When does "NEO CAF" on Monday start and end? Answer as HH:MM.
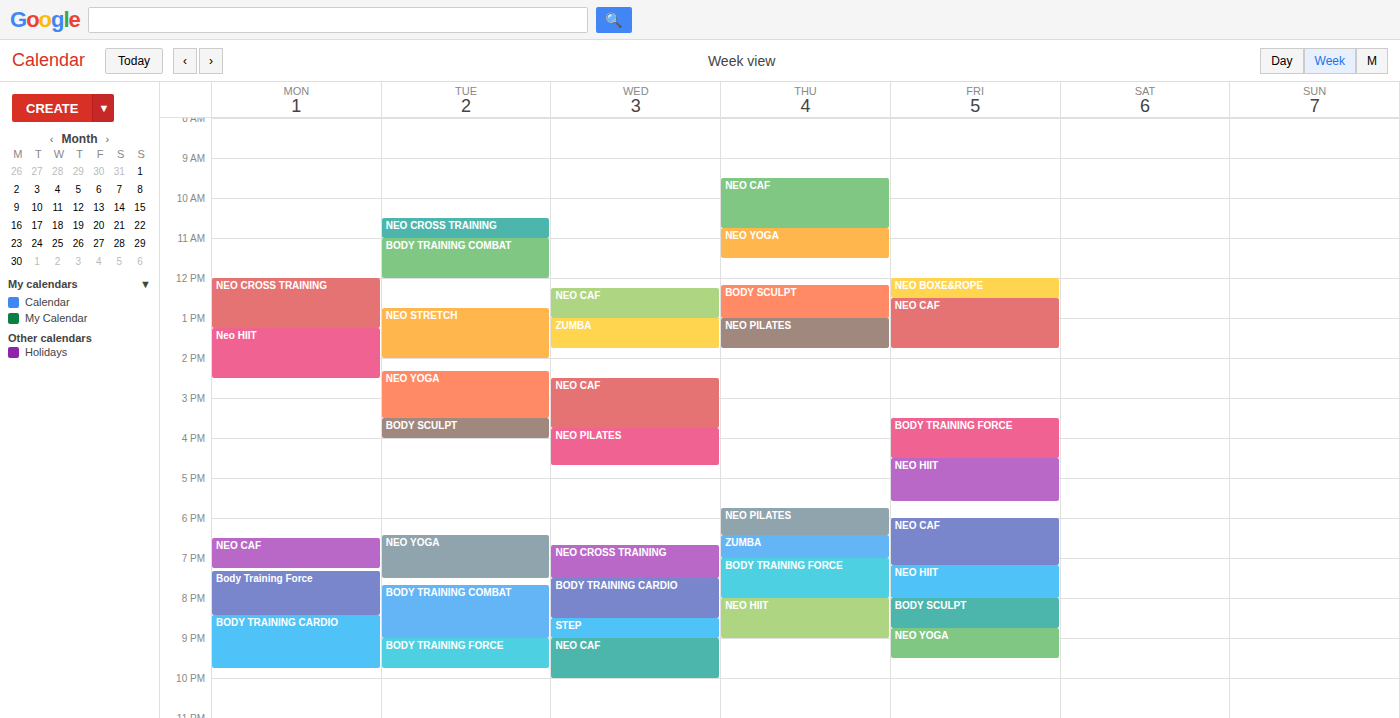
18:30 to 19:15